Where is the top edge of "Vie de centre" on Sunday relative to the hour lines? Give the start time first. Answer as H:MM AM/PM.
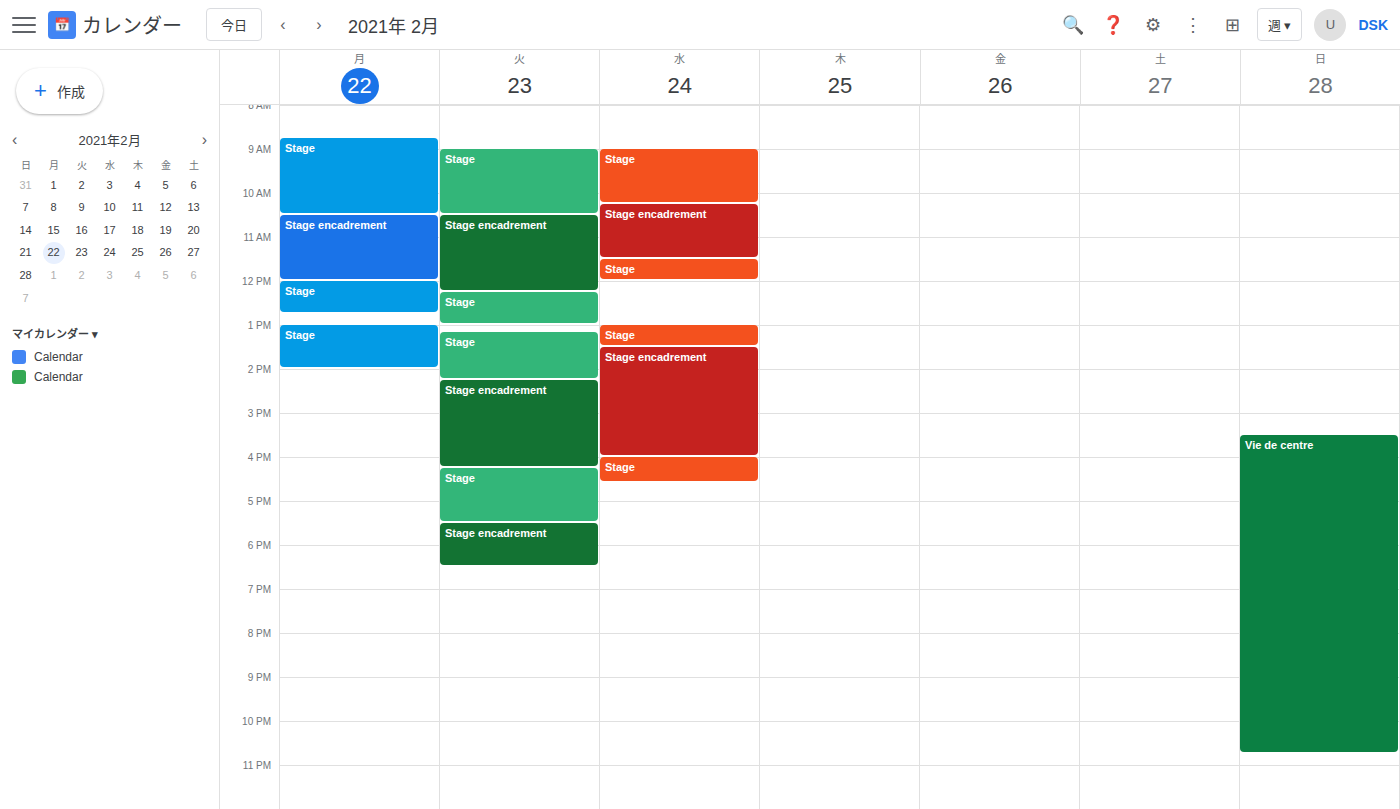
3:30 PM -- halfway between the 3 PM and 4 PM lines.